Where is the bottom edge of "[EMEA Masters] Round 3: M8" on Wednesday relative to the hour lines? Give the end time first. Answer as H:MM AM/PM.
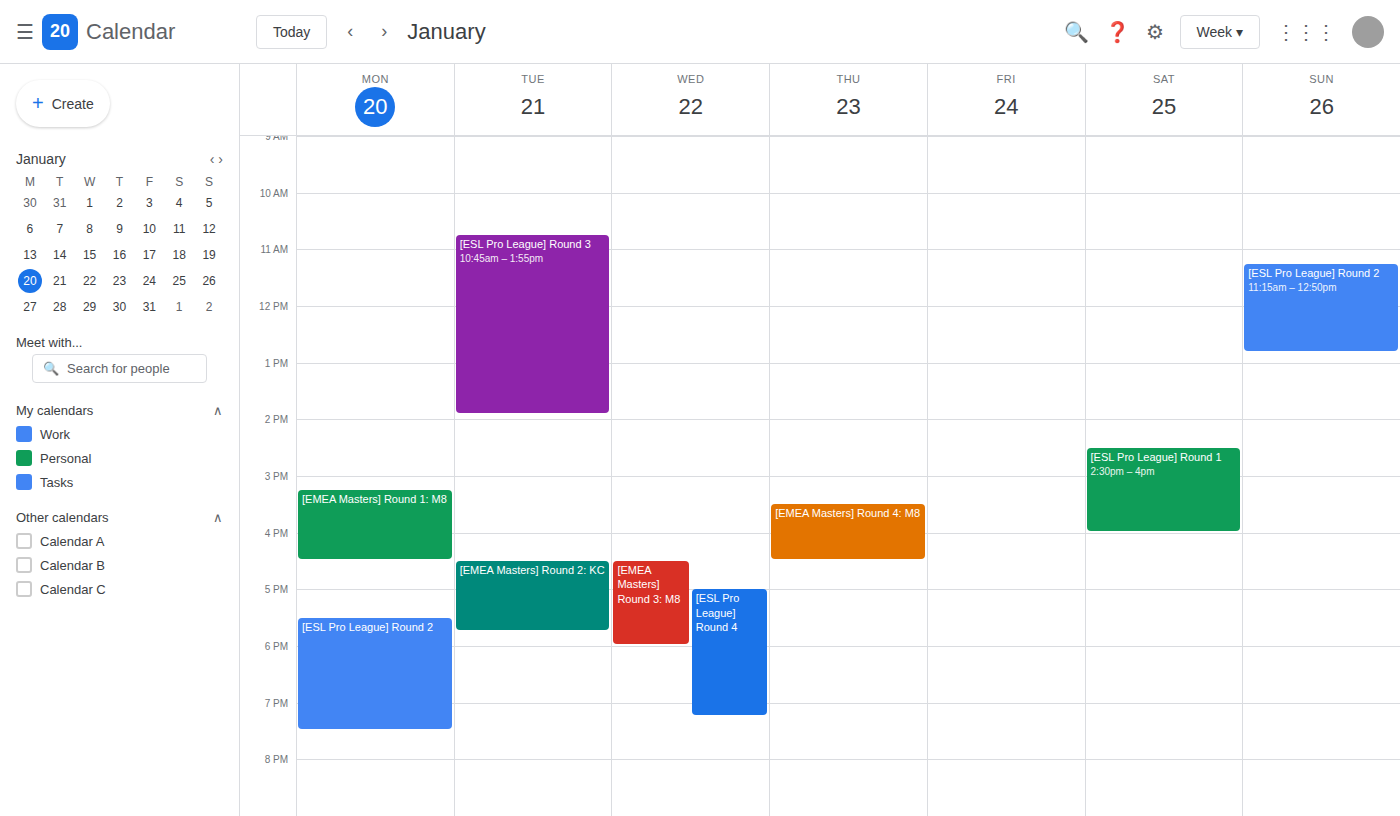
6:00 PM -- exactly on the 6 PM line.